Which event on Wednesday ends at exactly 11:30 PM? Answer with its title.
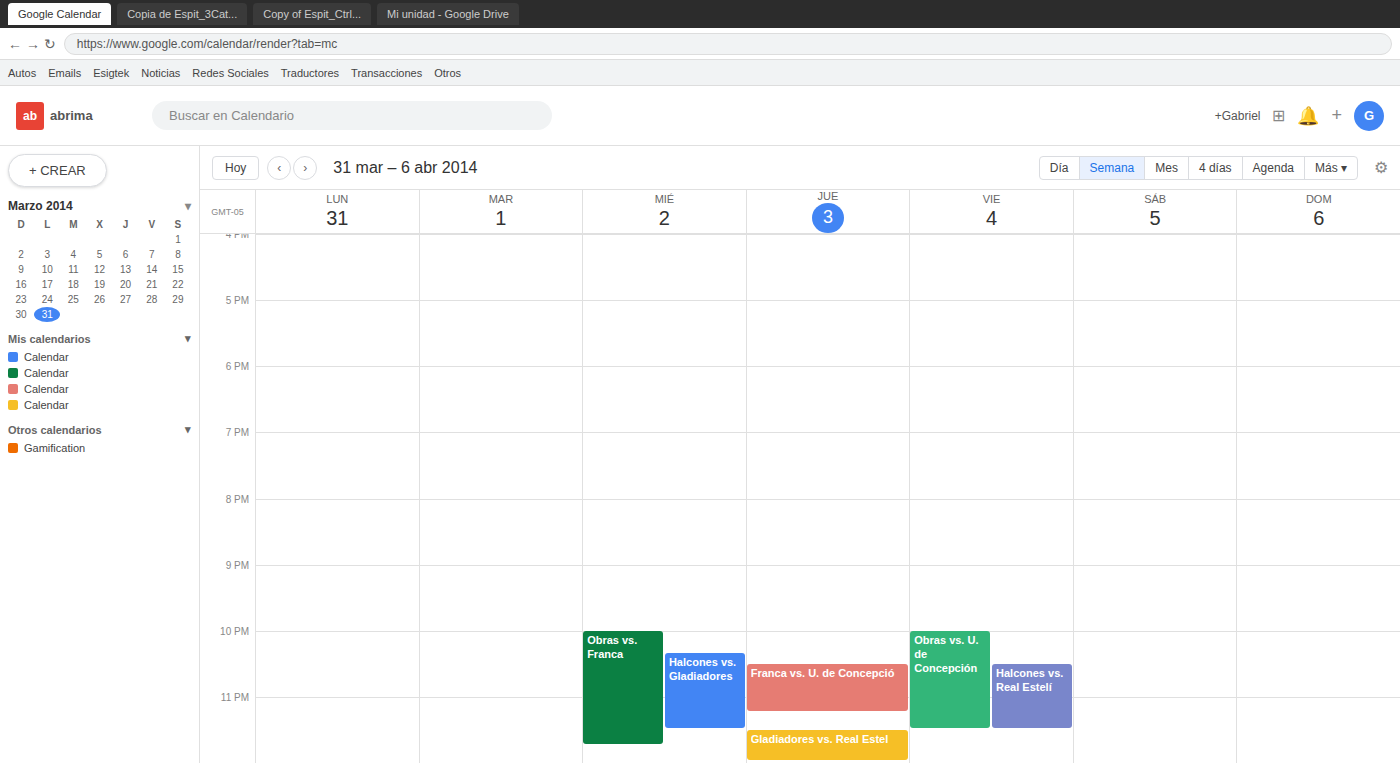
"Halcones vs. Gladiadores"